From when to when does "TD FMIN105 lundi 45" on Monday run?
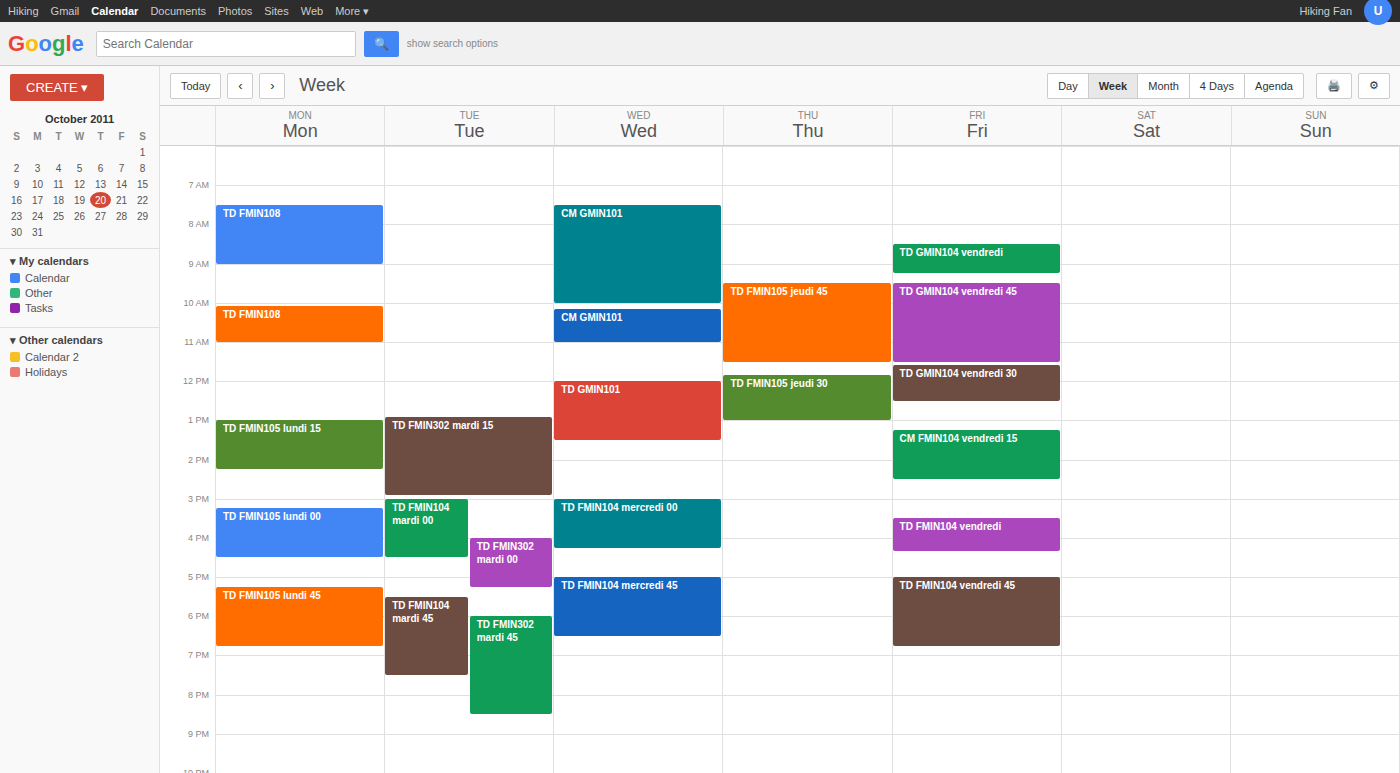
5:15 PM to 6:45 PM